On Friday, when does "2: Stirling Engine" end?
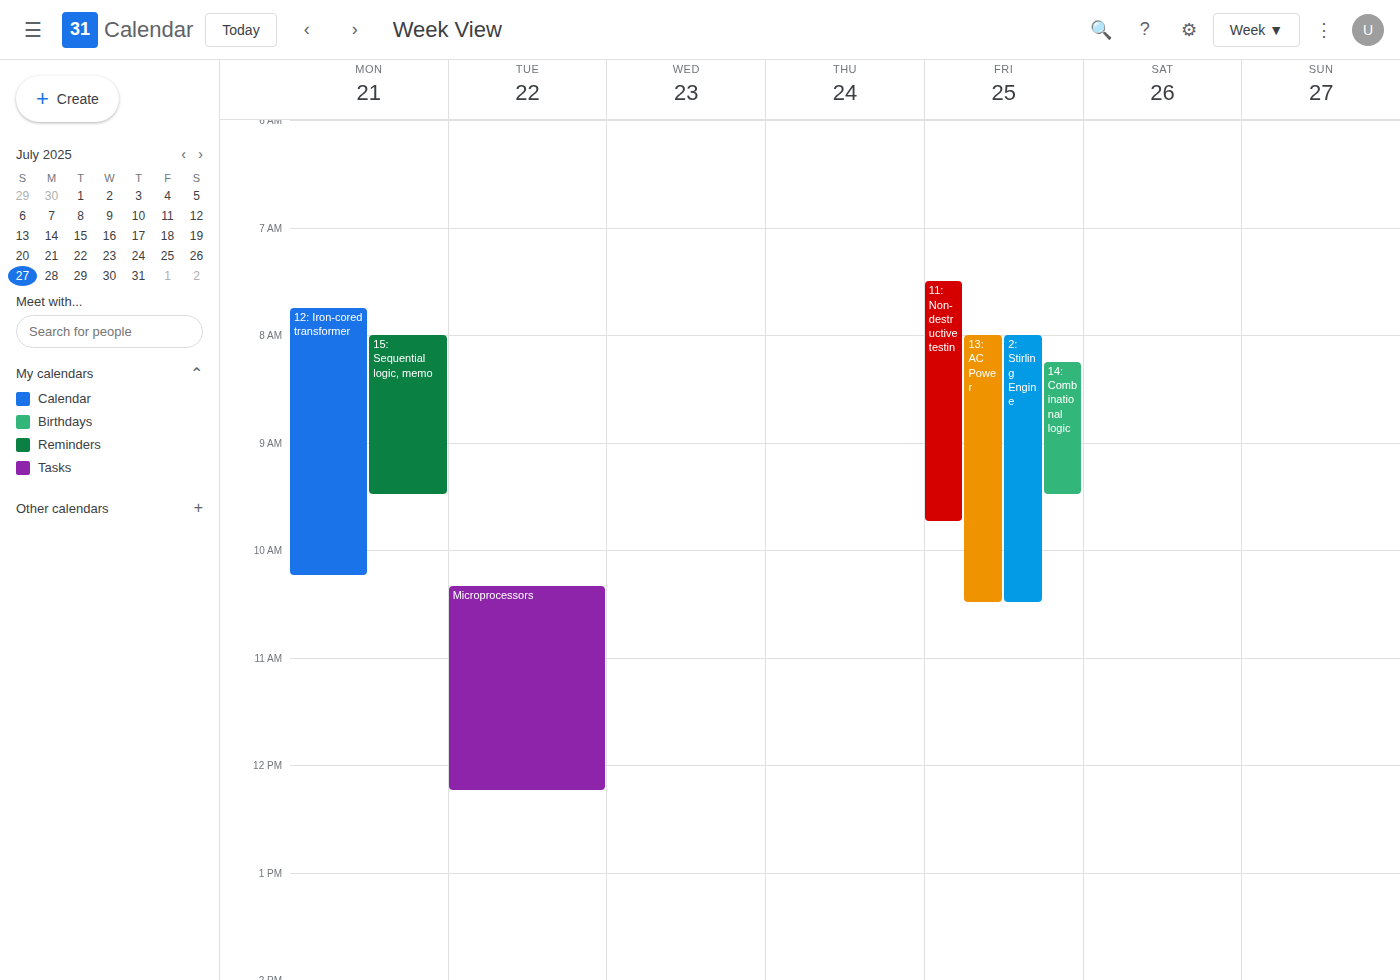
10:30 AM